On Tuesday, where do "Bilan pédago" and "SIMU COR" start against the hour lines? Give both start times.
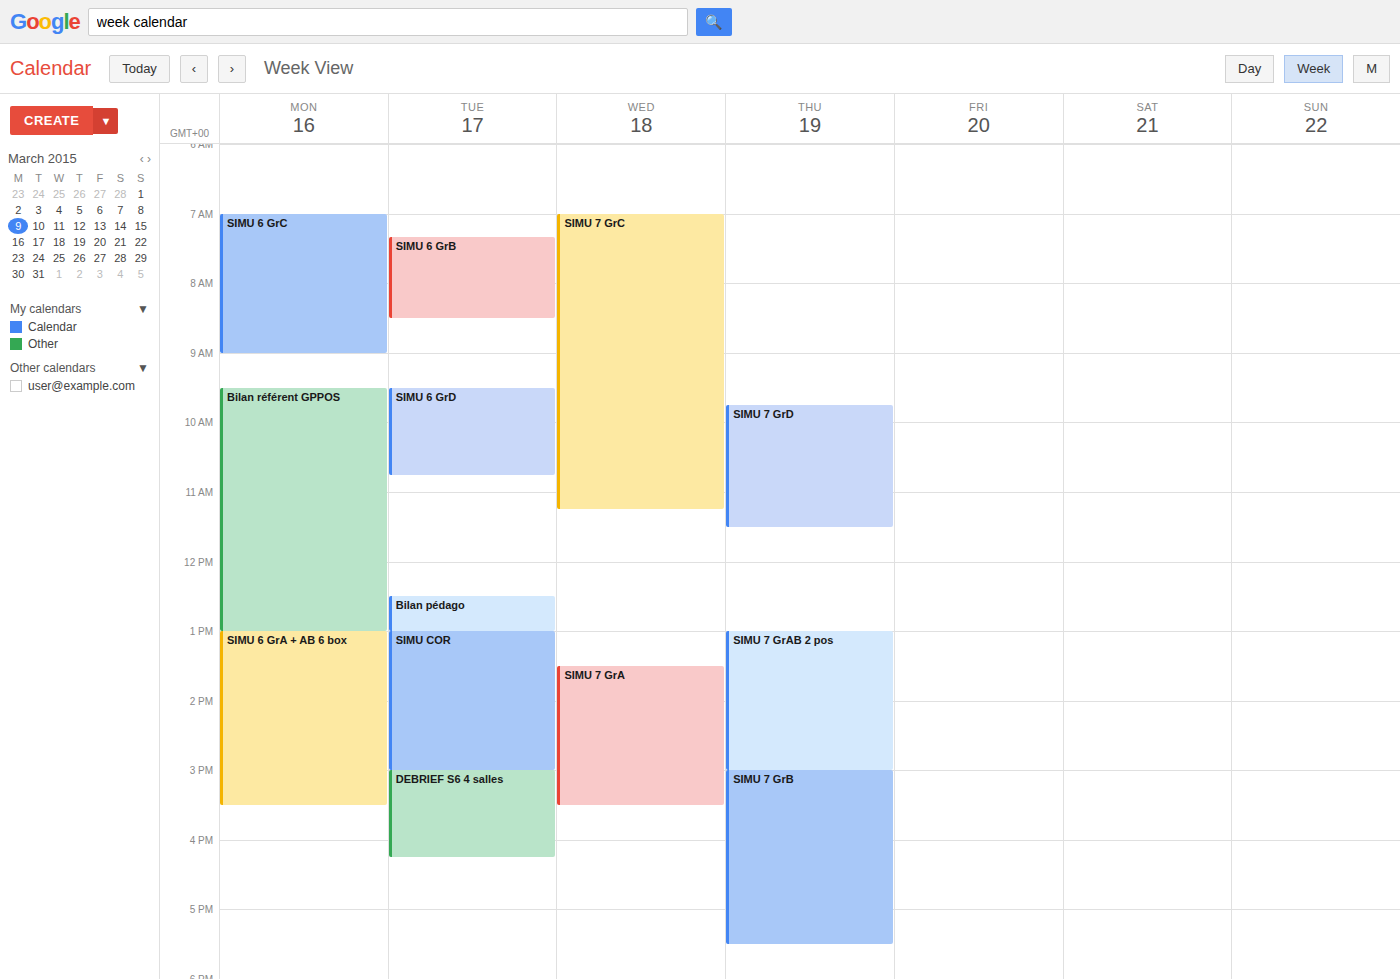
"Bilan pédago": 12:30 PM, halfway between the 12 PM and 1 PM lines. "SIMU COR": 1:00 PM, exactly on the 1 PM line.